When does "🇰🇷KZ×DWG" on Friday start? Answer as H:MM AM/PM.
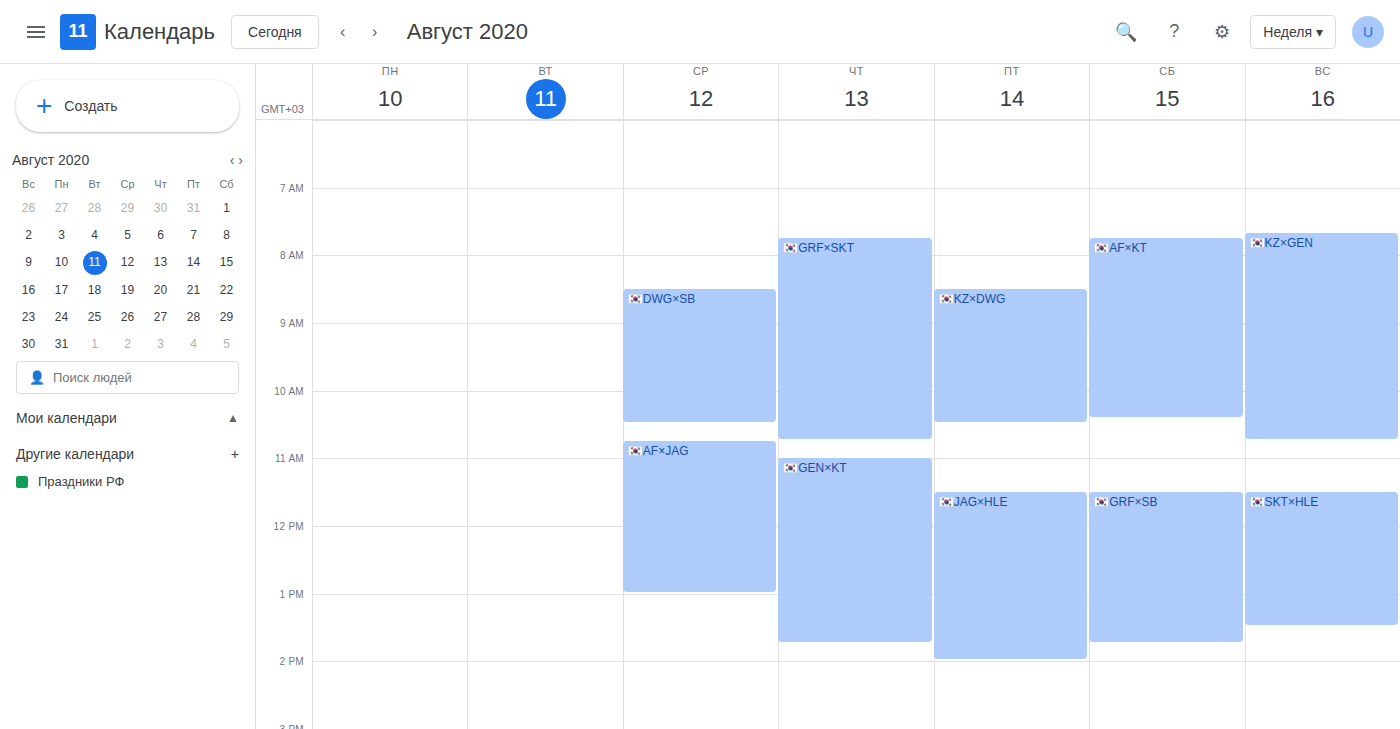
8:30 AM